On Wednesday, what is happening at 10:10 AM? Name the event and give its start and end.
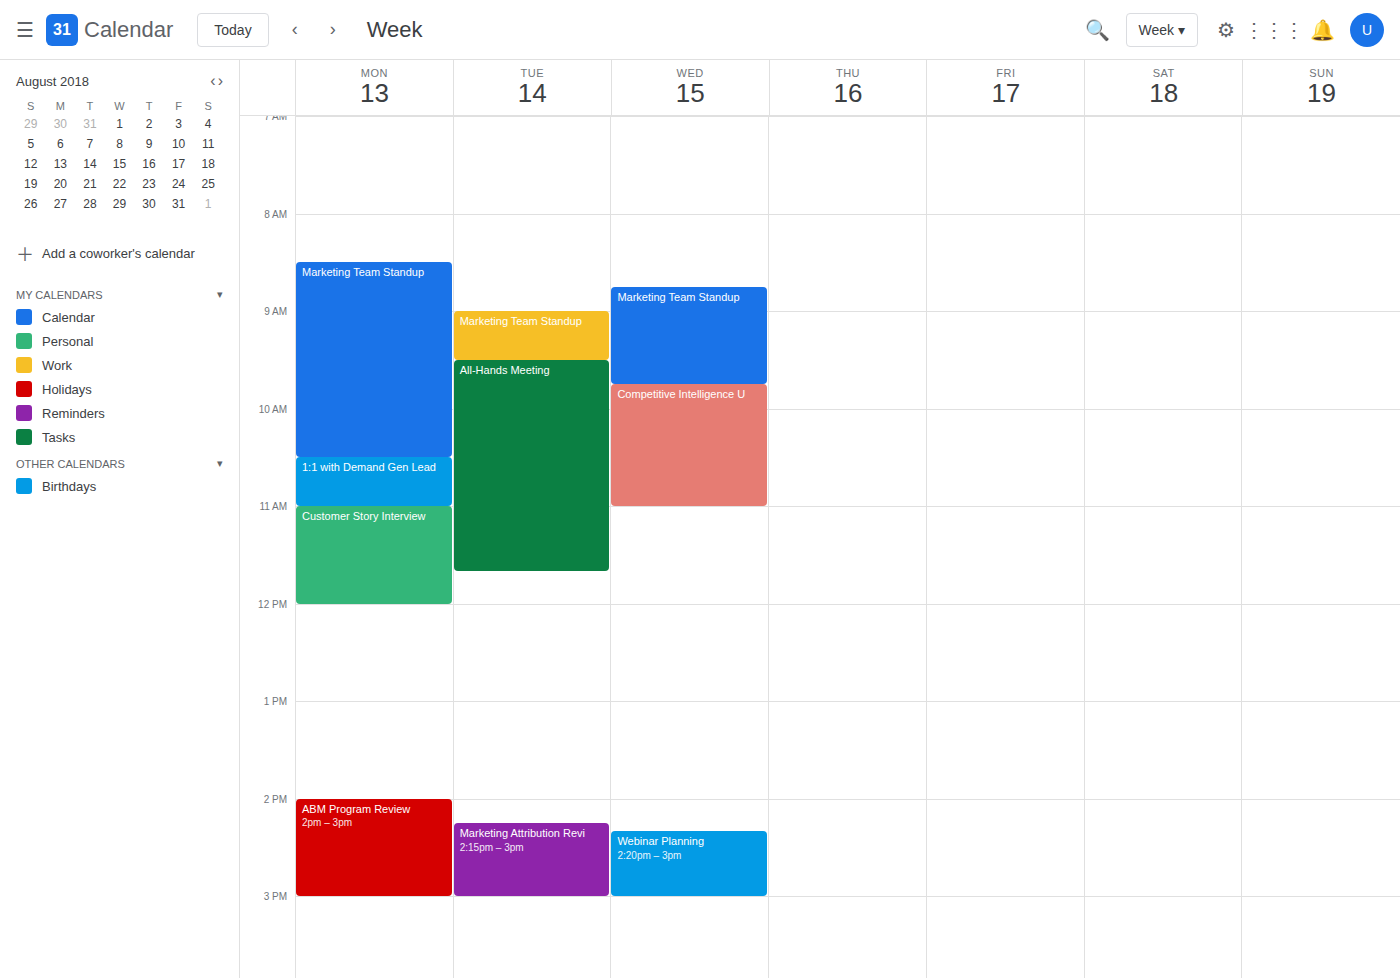
"Competitive Intelligence U", 9:45 AM to 11:00 AM